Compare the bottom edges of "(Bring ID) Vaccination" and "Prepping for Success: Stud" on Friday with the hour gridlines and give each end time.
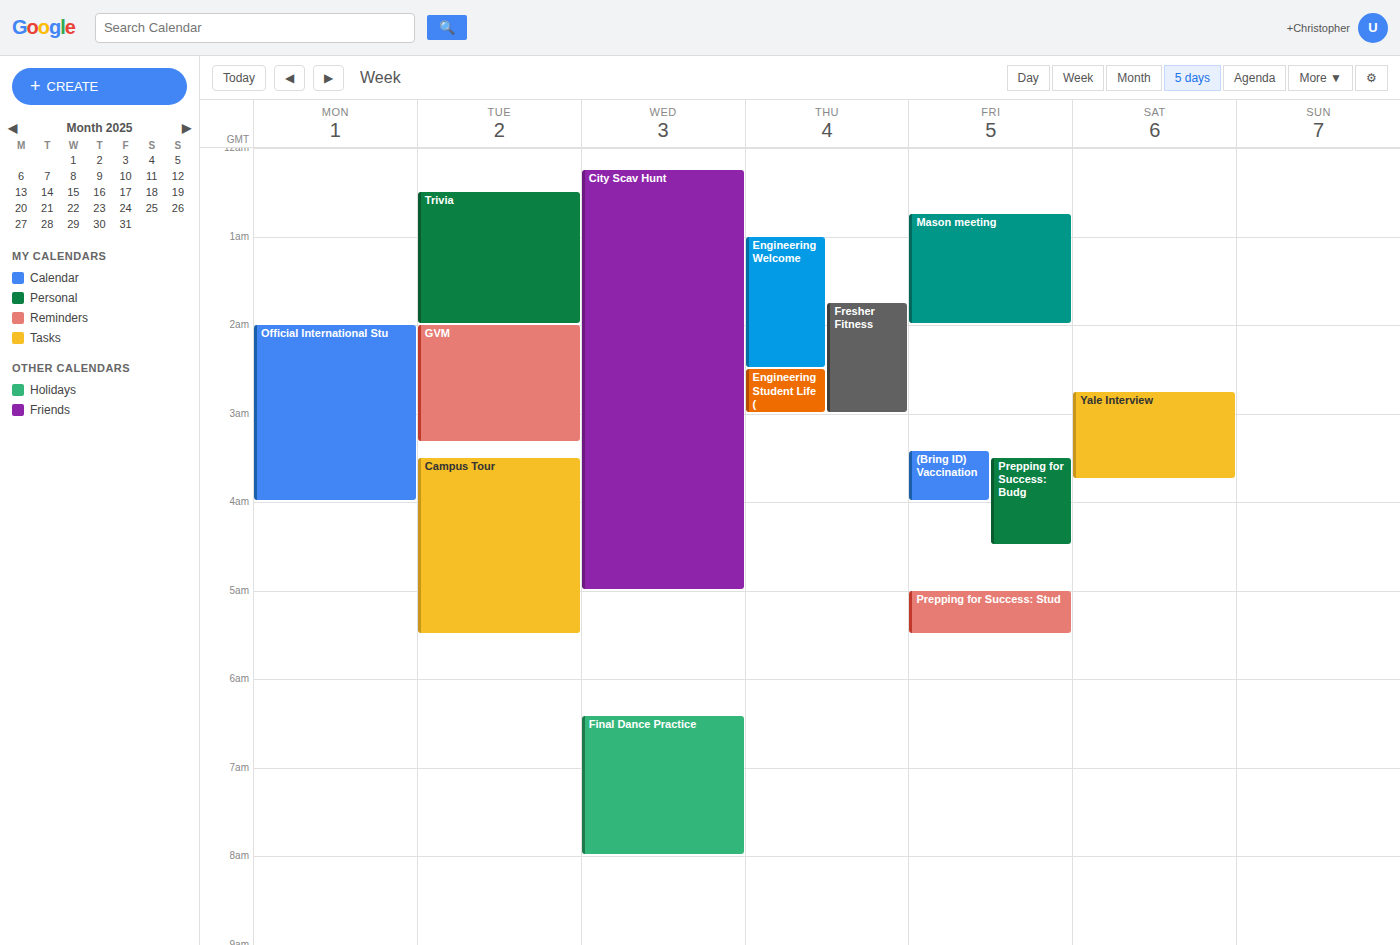
"(Bring ID) Vaccination": 4:00 AM, exactly on the 4 AM line. "Prepping for Success: Stud": 5:30 AM, halfway between the 5 AM and 6 AM lines.